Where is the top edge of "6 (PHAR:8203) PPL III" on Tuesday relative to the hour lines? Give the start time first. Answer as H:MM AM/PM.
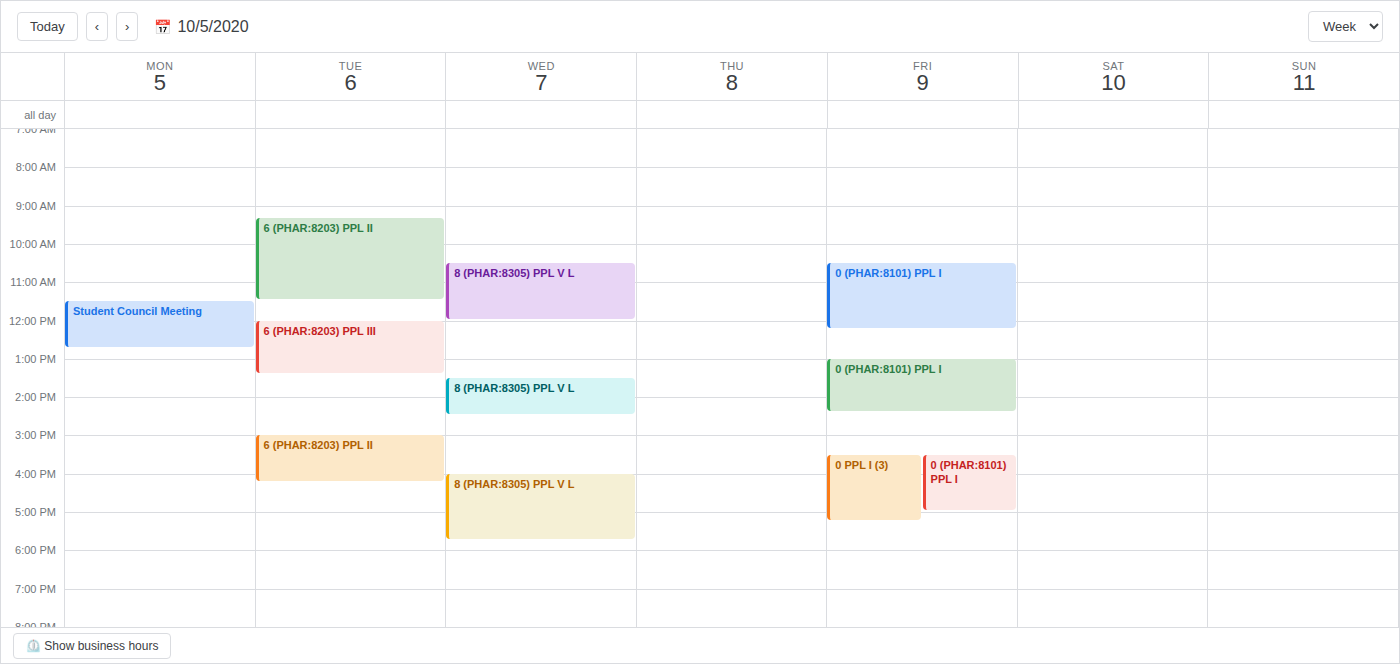
12:00 PM -- exactly on the 12 PM line.